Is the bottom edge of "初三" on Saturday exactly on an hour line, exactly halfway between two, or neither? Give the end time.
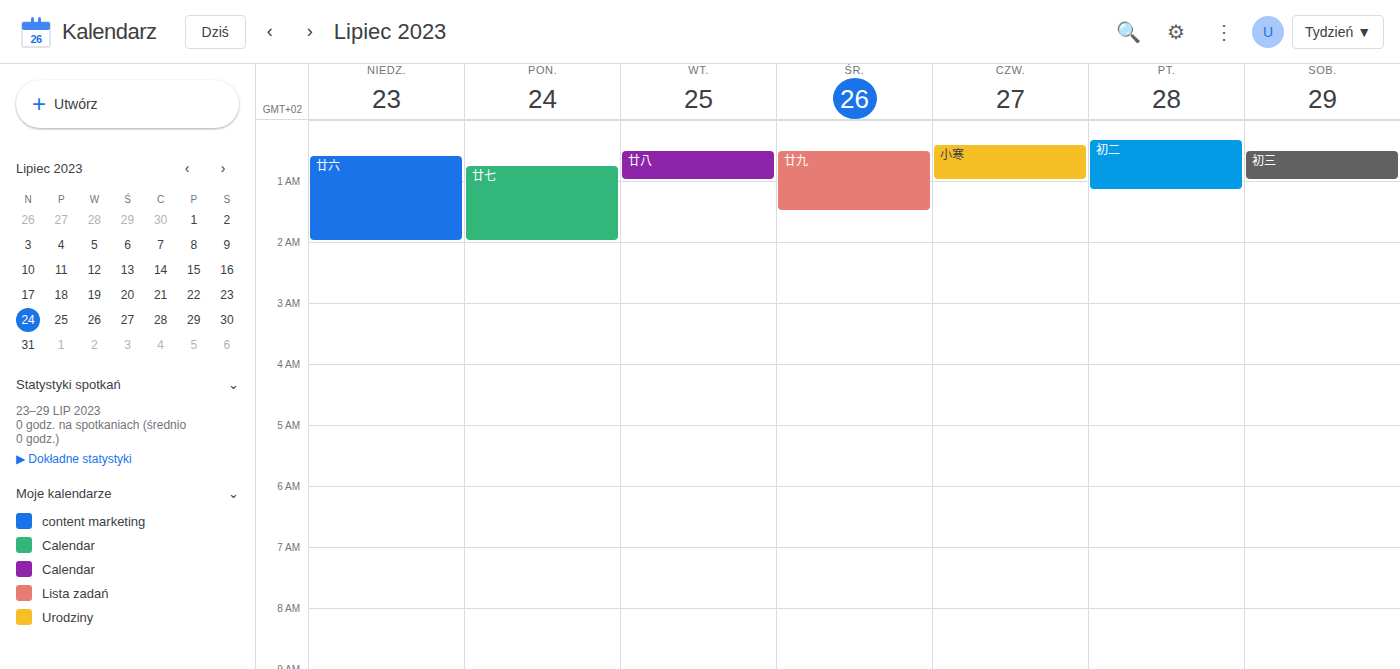
1:00 AM -- exactly on the 1 AM line.